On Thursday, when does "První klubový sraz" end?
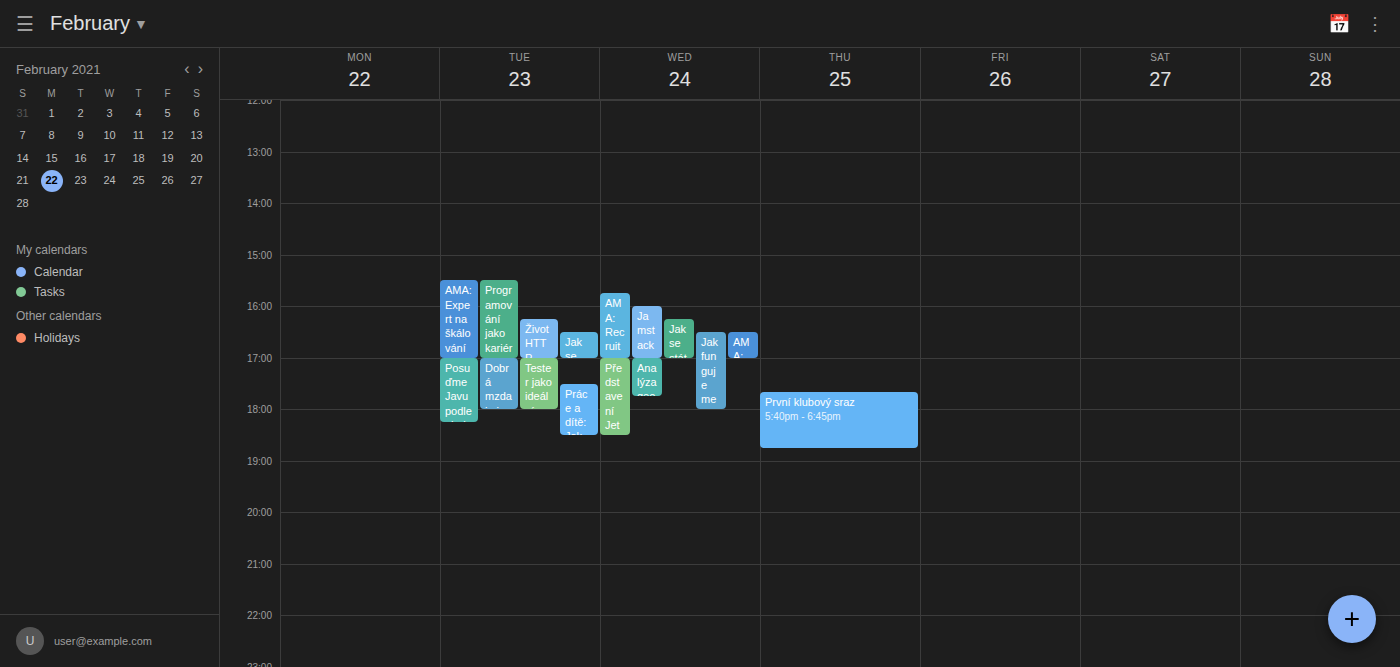
6:45 PM